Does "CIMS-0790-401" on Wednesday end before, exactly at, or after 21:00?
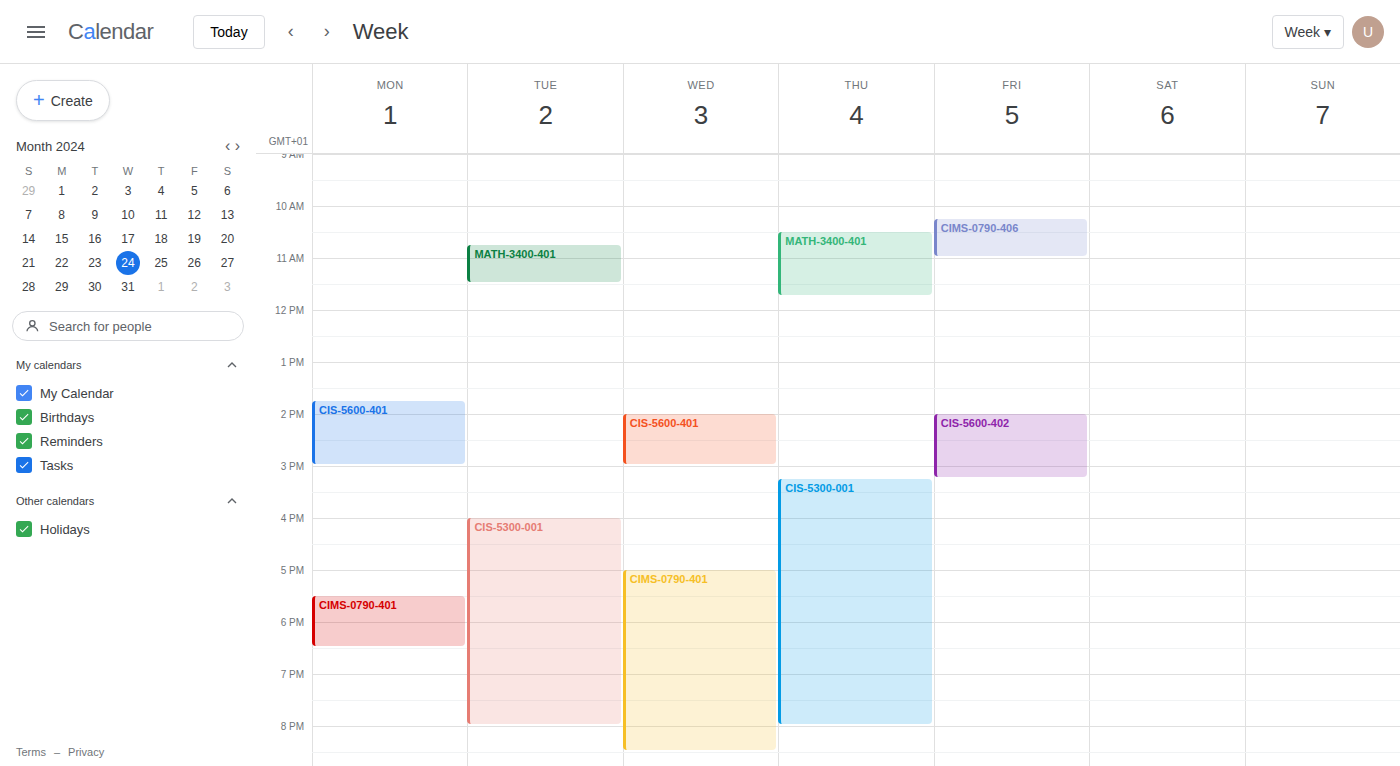
20:30 -- before 21:00, 30 minutes above the 21:00 line.